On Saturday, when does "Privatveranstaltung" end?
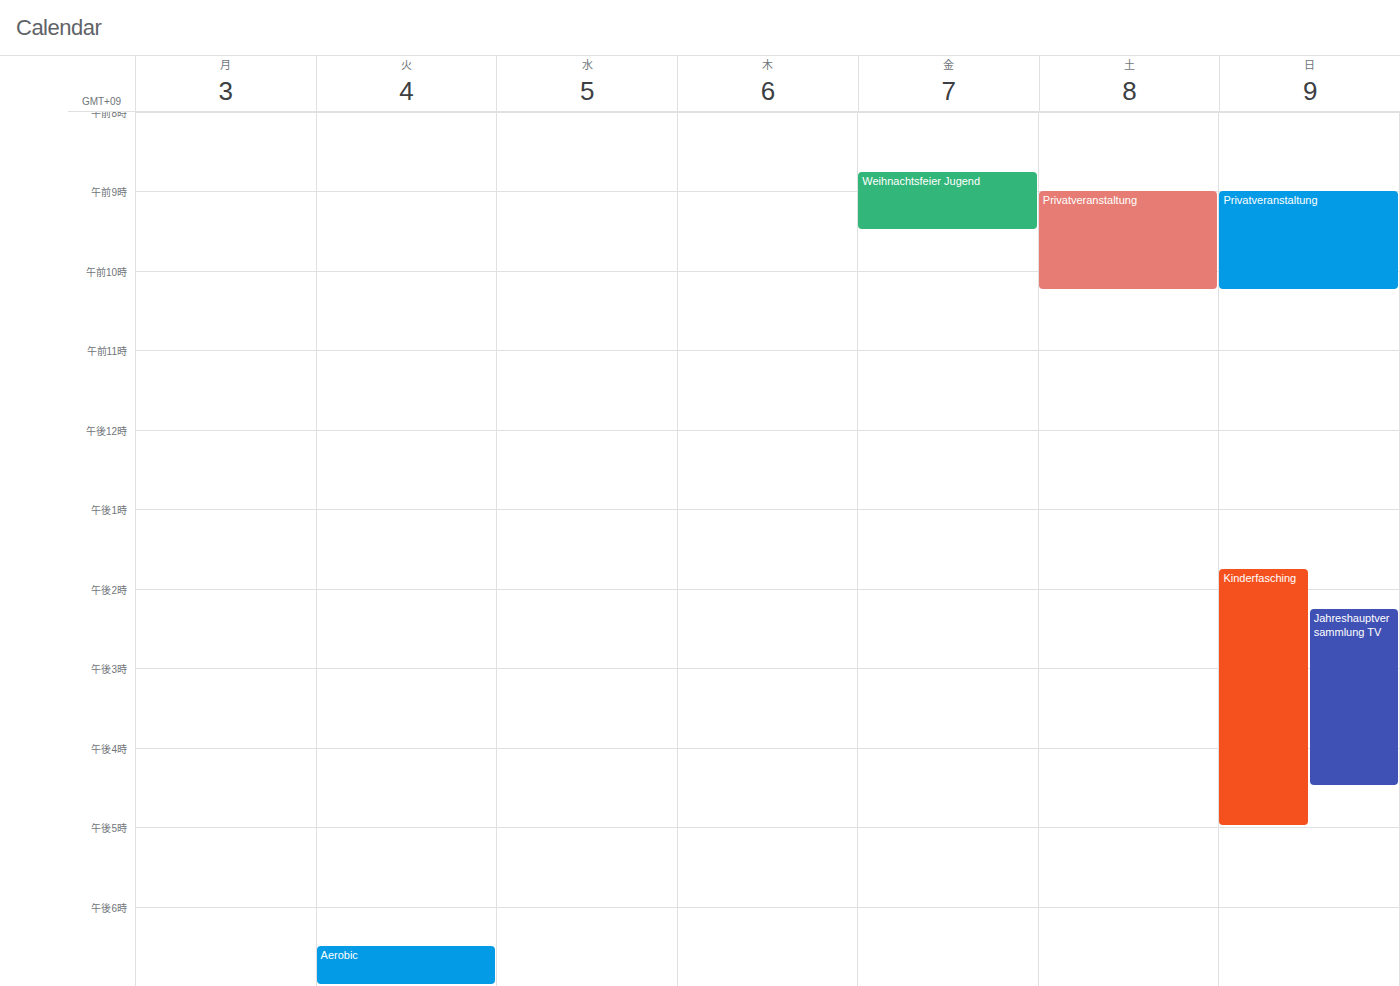
10:15 AM